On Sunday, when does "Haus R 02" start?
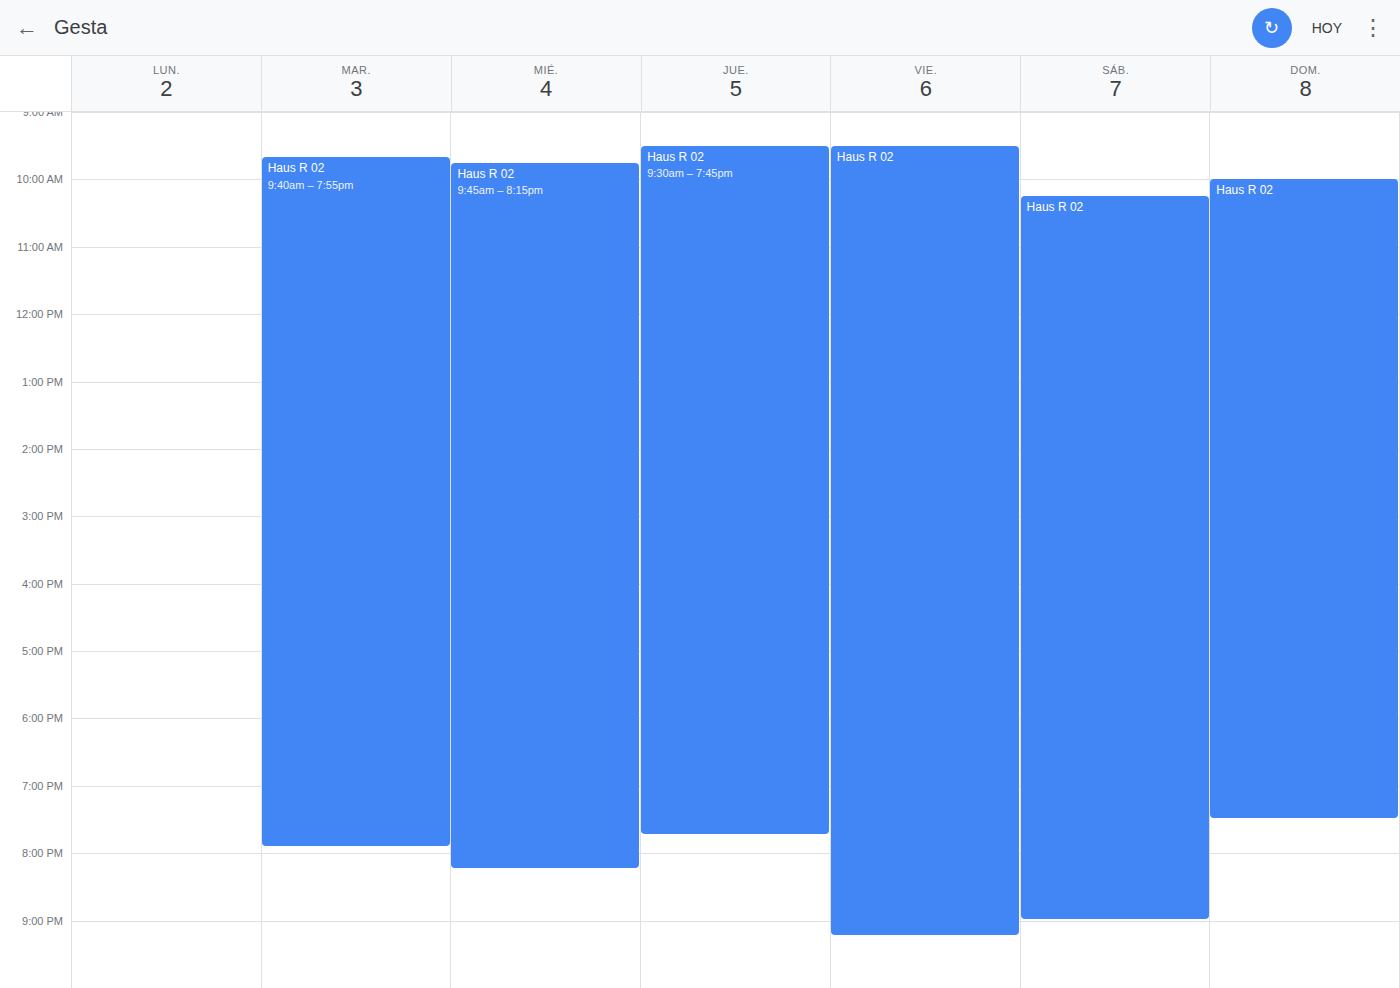
10:00 AM